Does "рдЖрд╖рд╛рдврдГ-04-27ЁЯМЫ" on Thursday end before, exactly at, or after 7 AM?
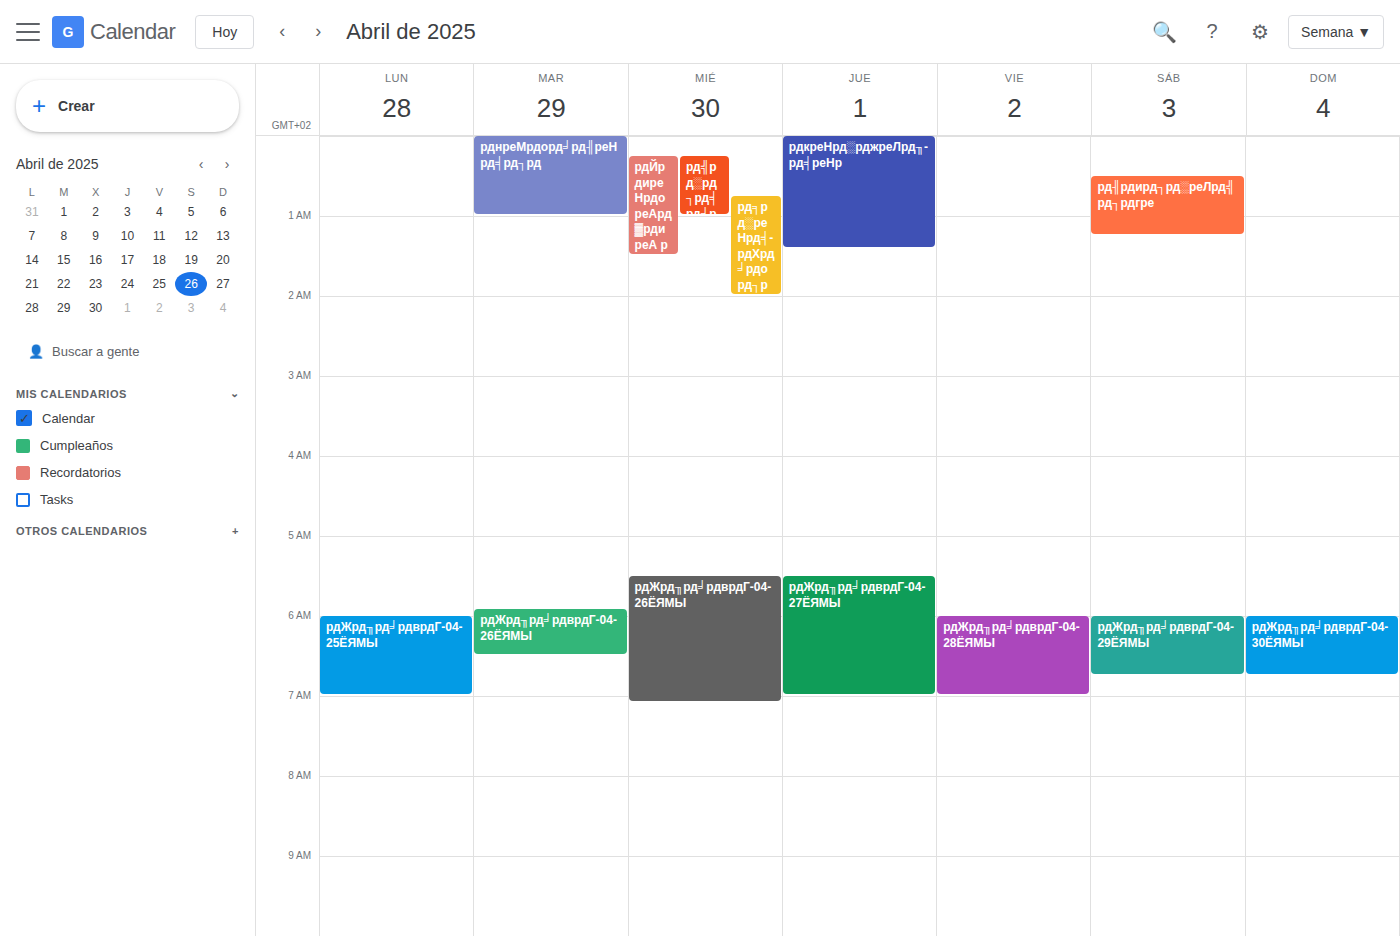
7:00 AM -- exactly at 7 AM, on the 7 AM line.